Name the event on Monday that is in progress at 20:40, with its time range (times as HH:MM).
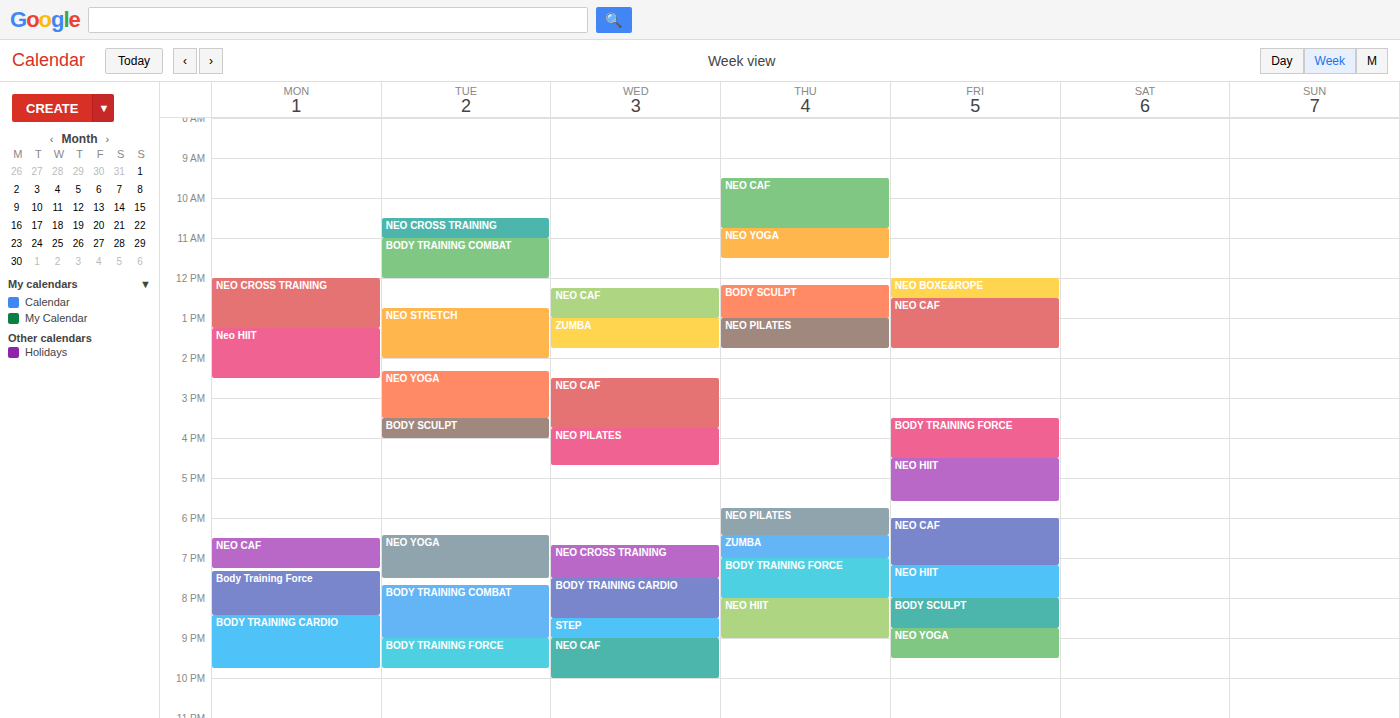
"BODY TRAINING CARDIO", 20:25 to 21:45